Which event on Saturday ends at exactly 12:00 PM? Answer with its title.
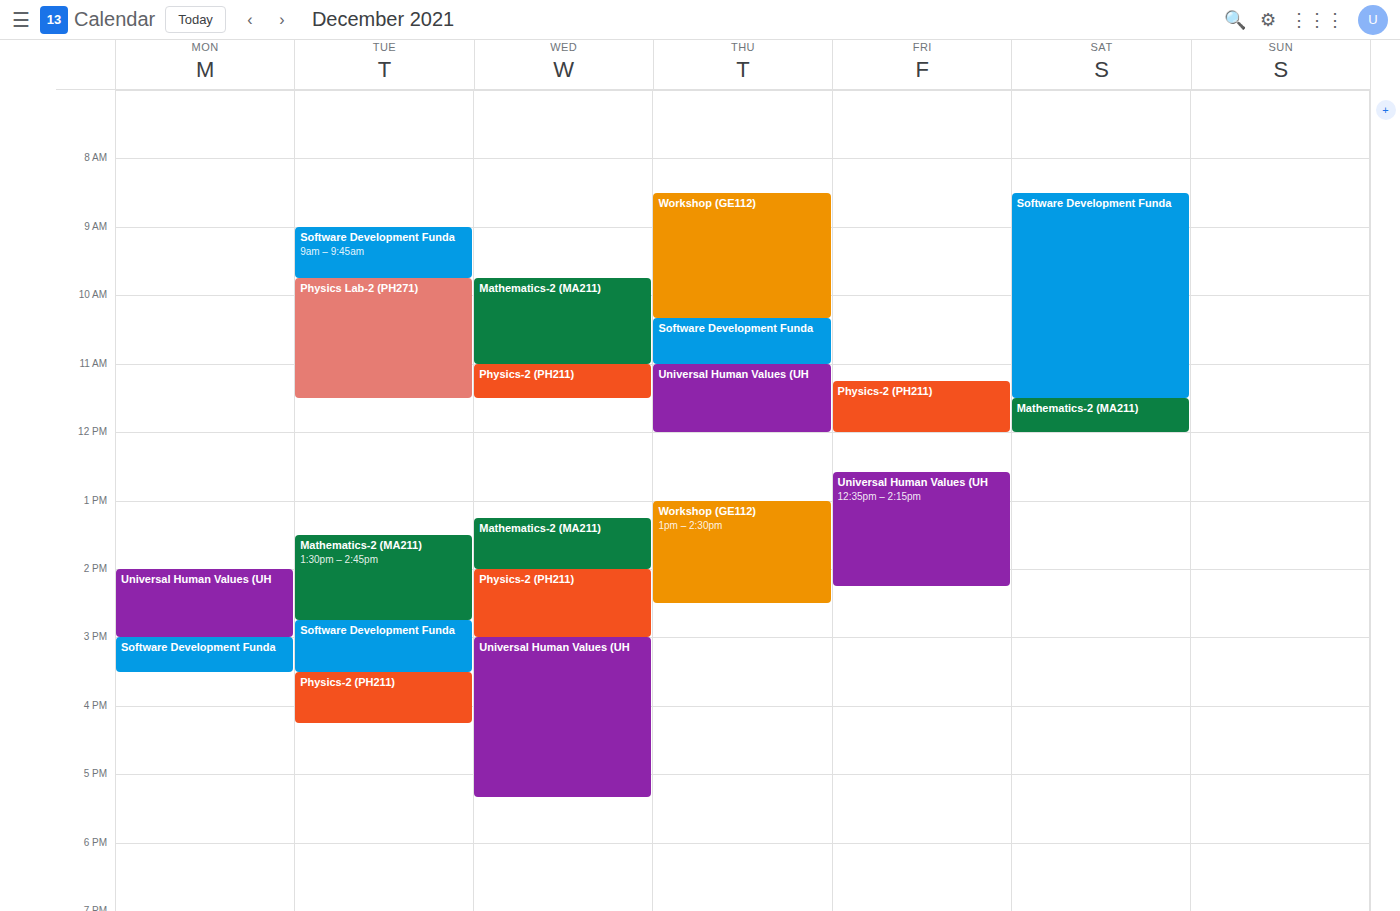
"Mathematics-2 (MA211)"